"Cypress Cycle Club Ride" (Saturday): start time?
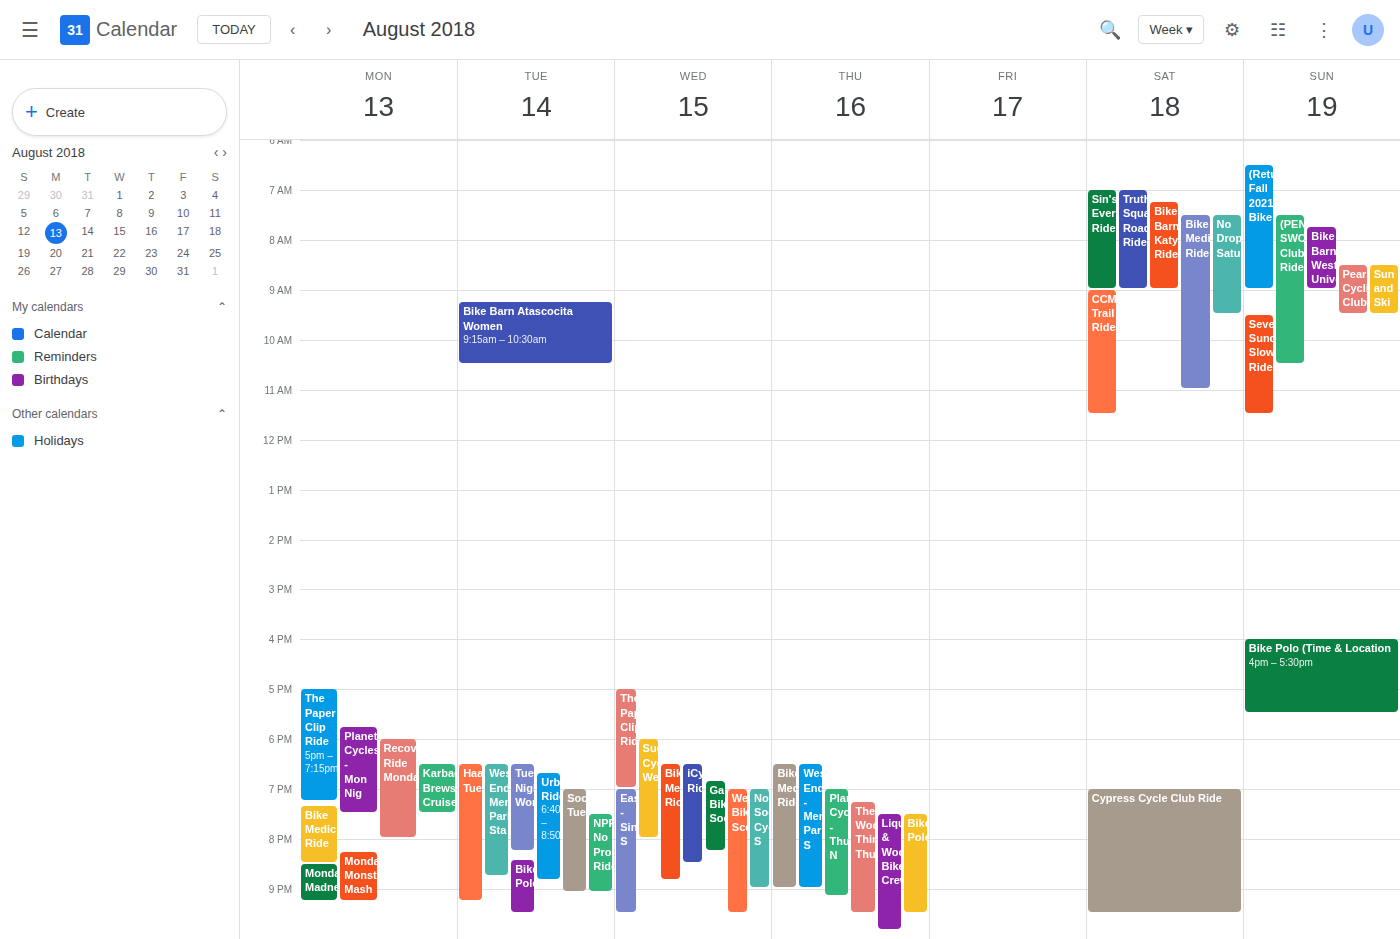
7:00 PM